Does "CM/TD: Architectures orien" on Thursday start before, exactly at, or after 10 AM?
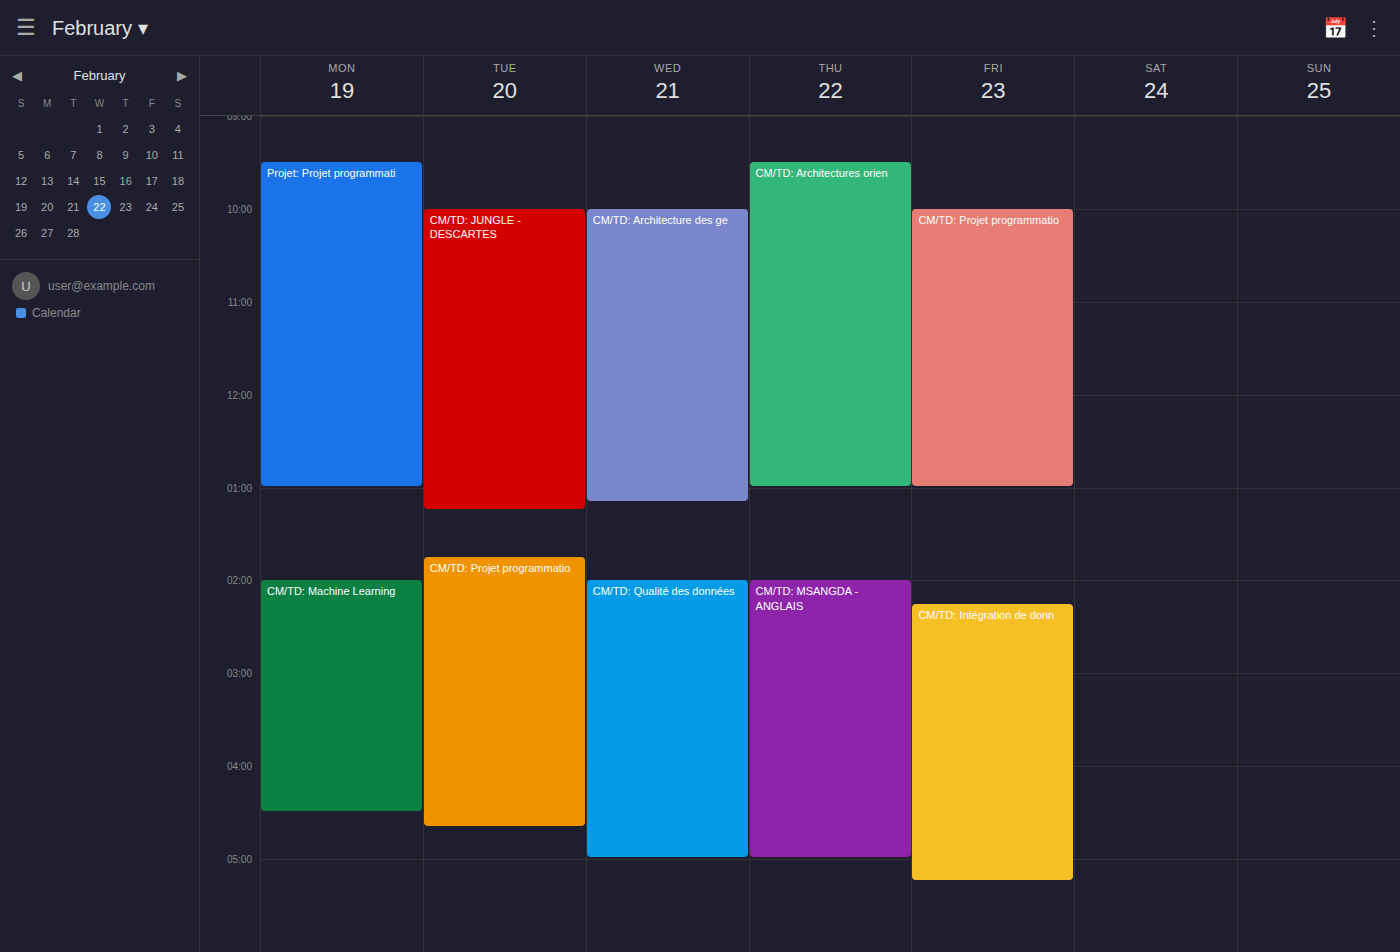
9:30 AM -- before 10 AM, 30 minutes above the 10 AM line.